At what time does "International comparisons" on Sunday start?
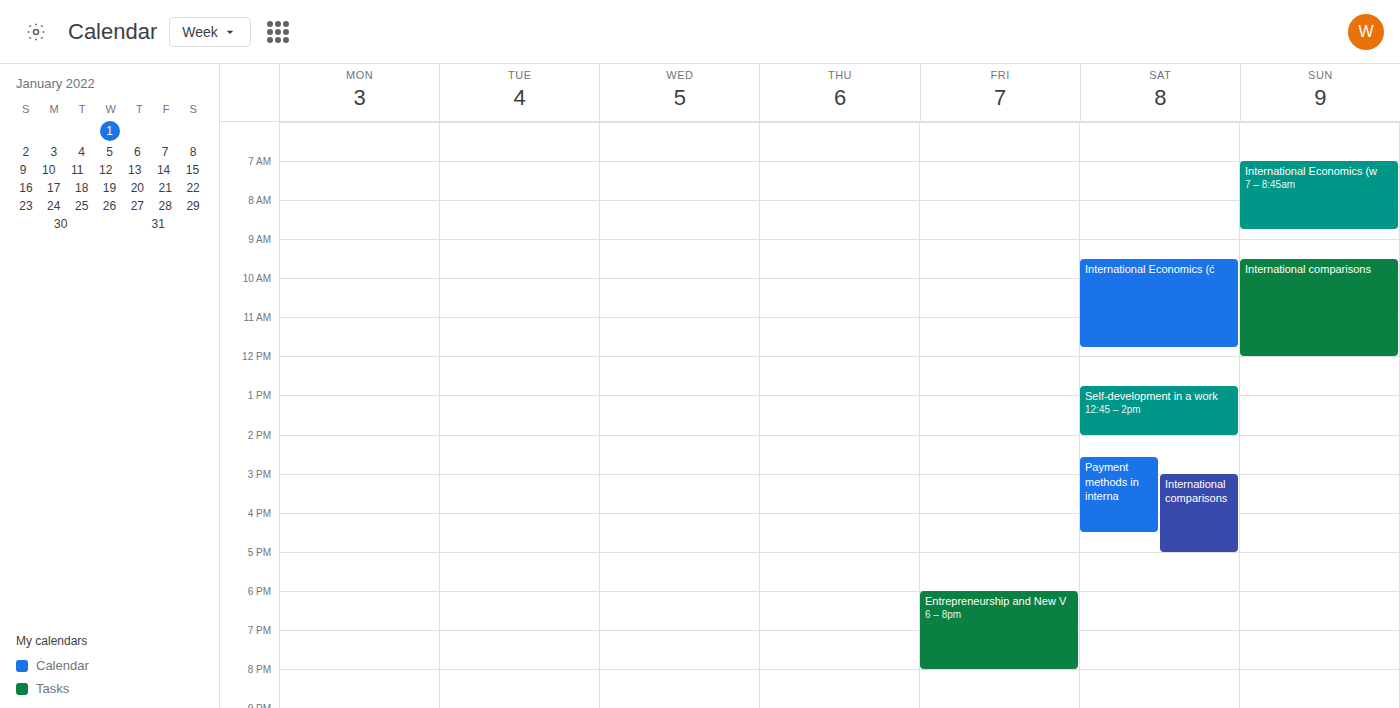
09:30